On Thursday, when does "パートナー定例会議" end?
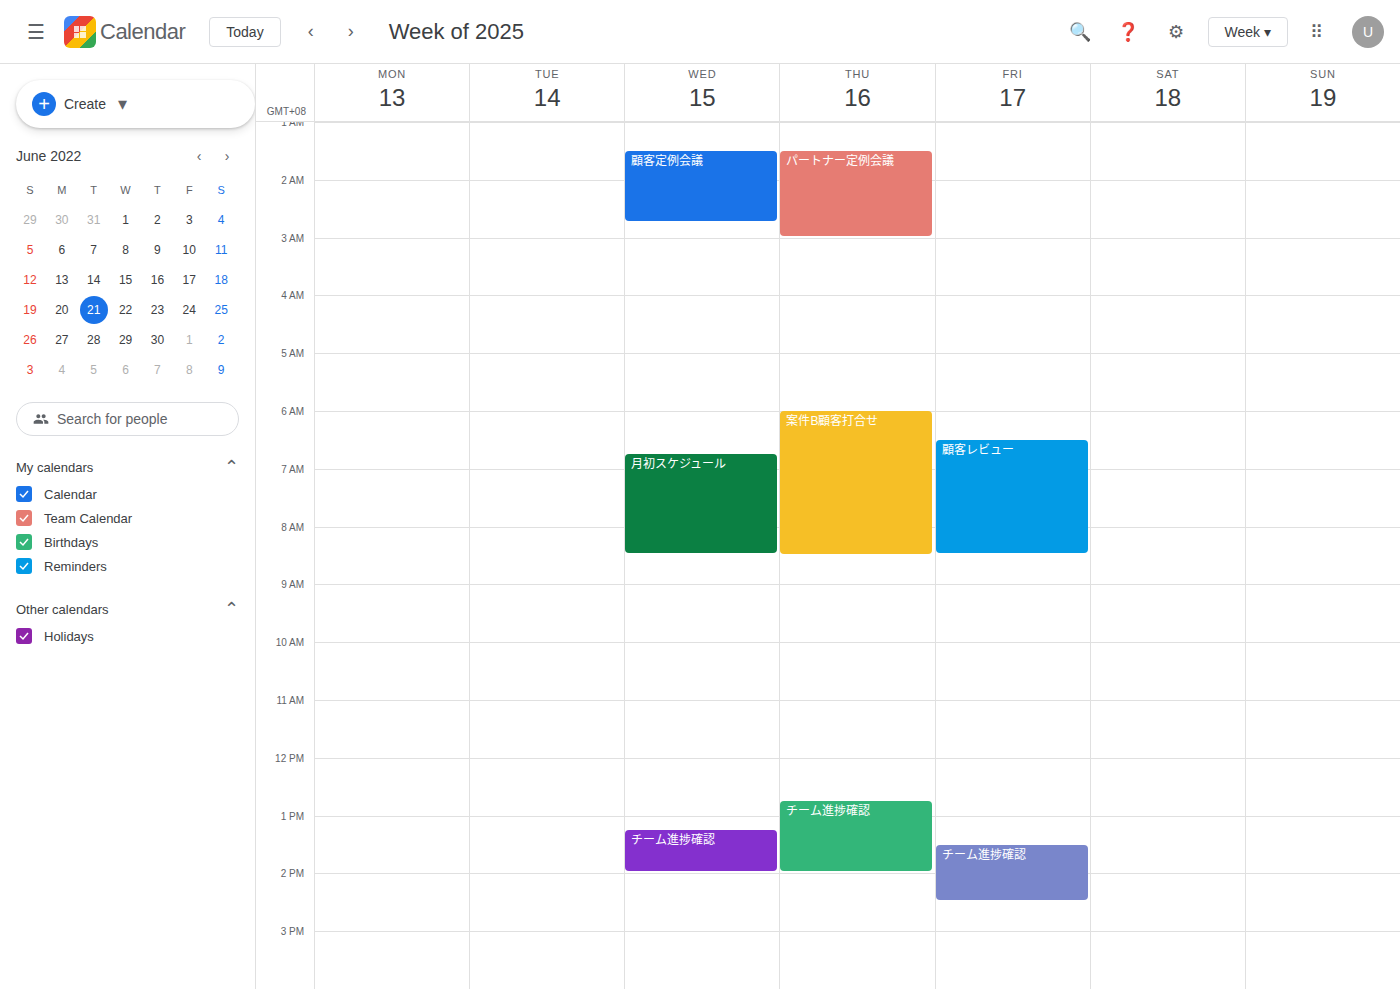
3:00 AM